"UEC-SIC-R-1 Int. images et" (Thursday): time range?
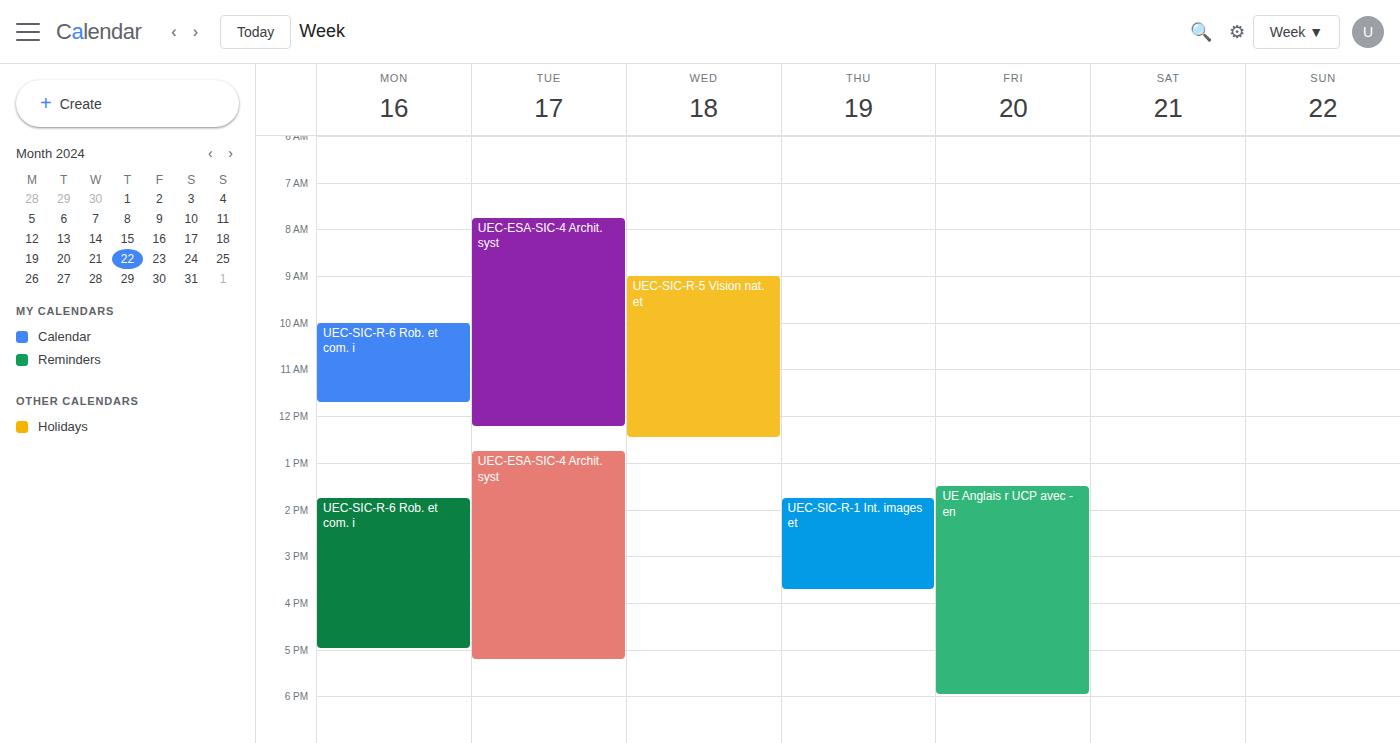
1:45 PM to 3:45 PM